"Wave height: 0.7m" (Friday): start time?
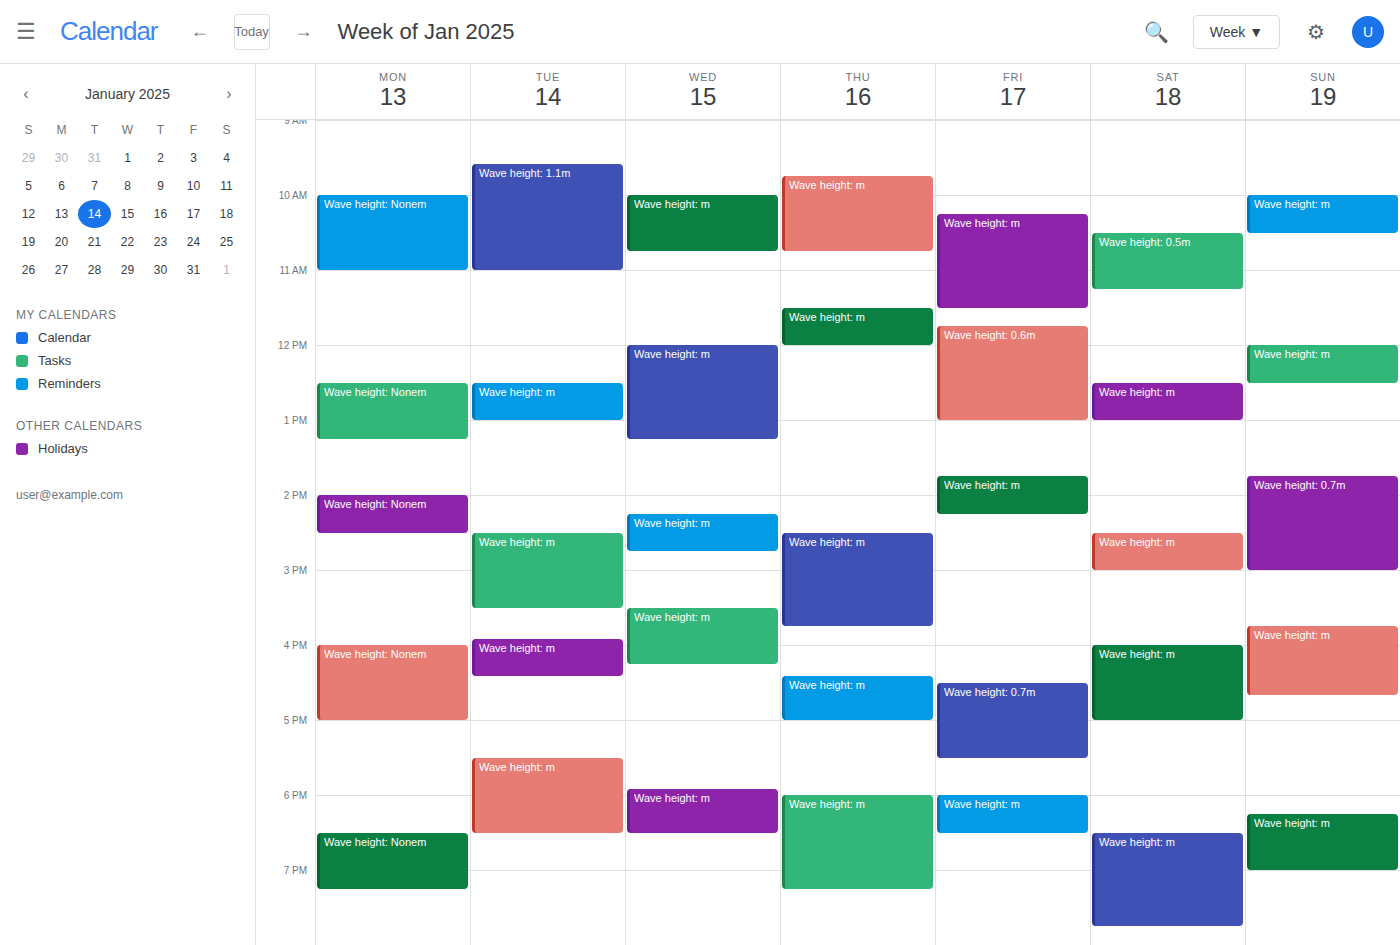
4:30 PM